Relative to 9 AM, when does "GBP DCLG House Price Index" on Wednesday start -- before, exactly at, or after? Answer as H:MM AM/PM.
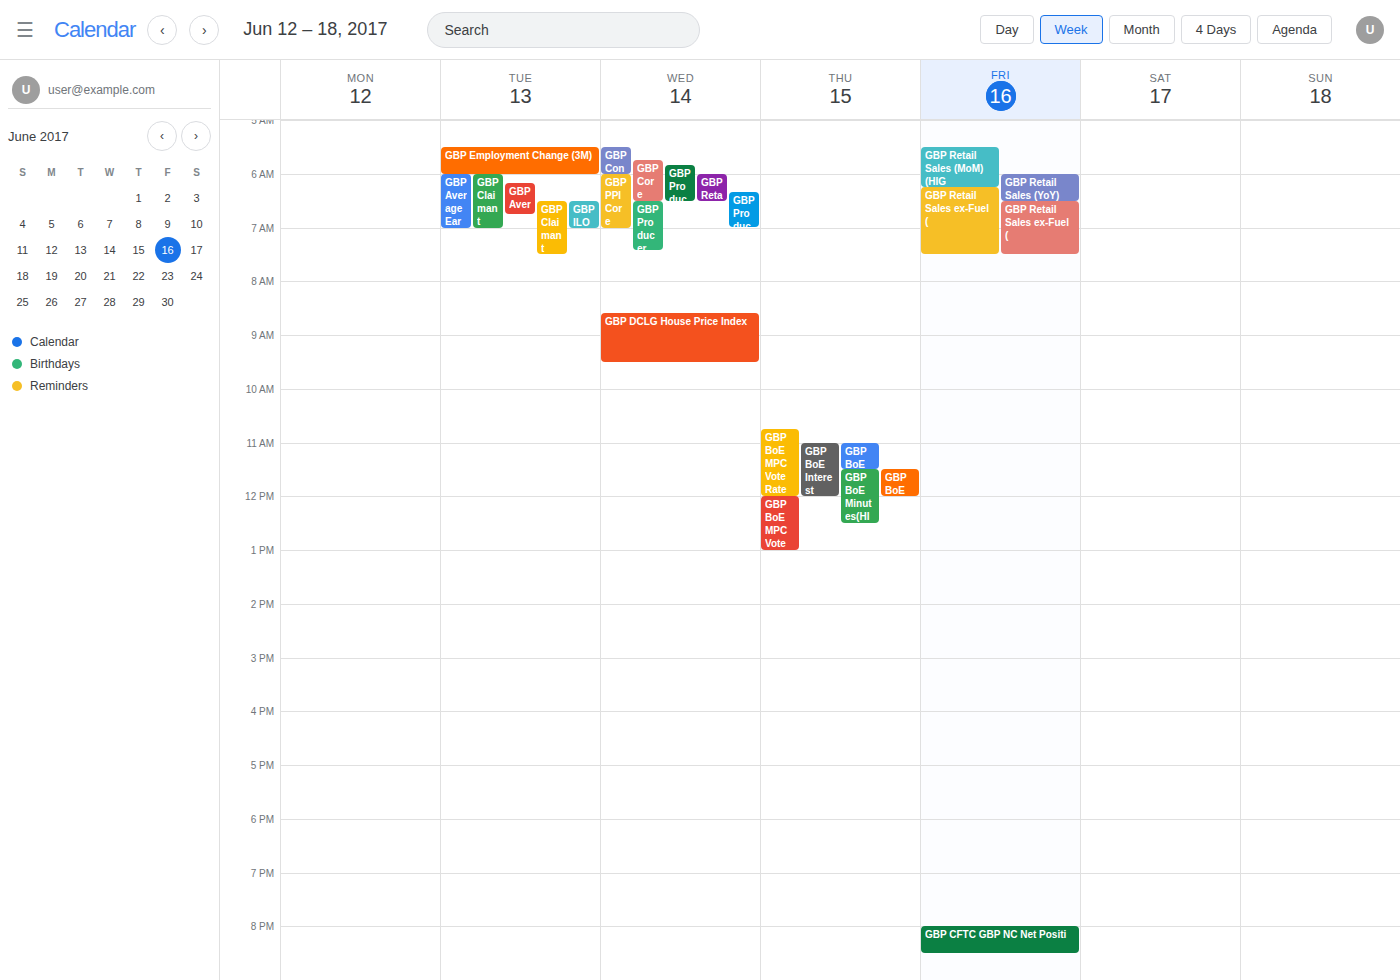
8:35 AM -- before 9 AM, 25 minutes above the 9 AM line.